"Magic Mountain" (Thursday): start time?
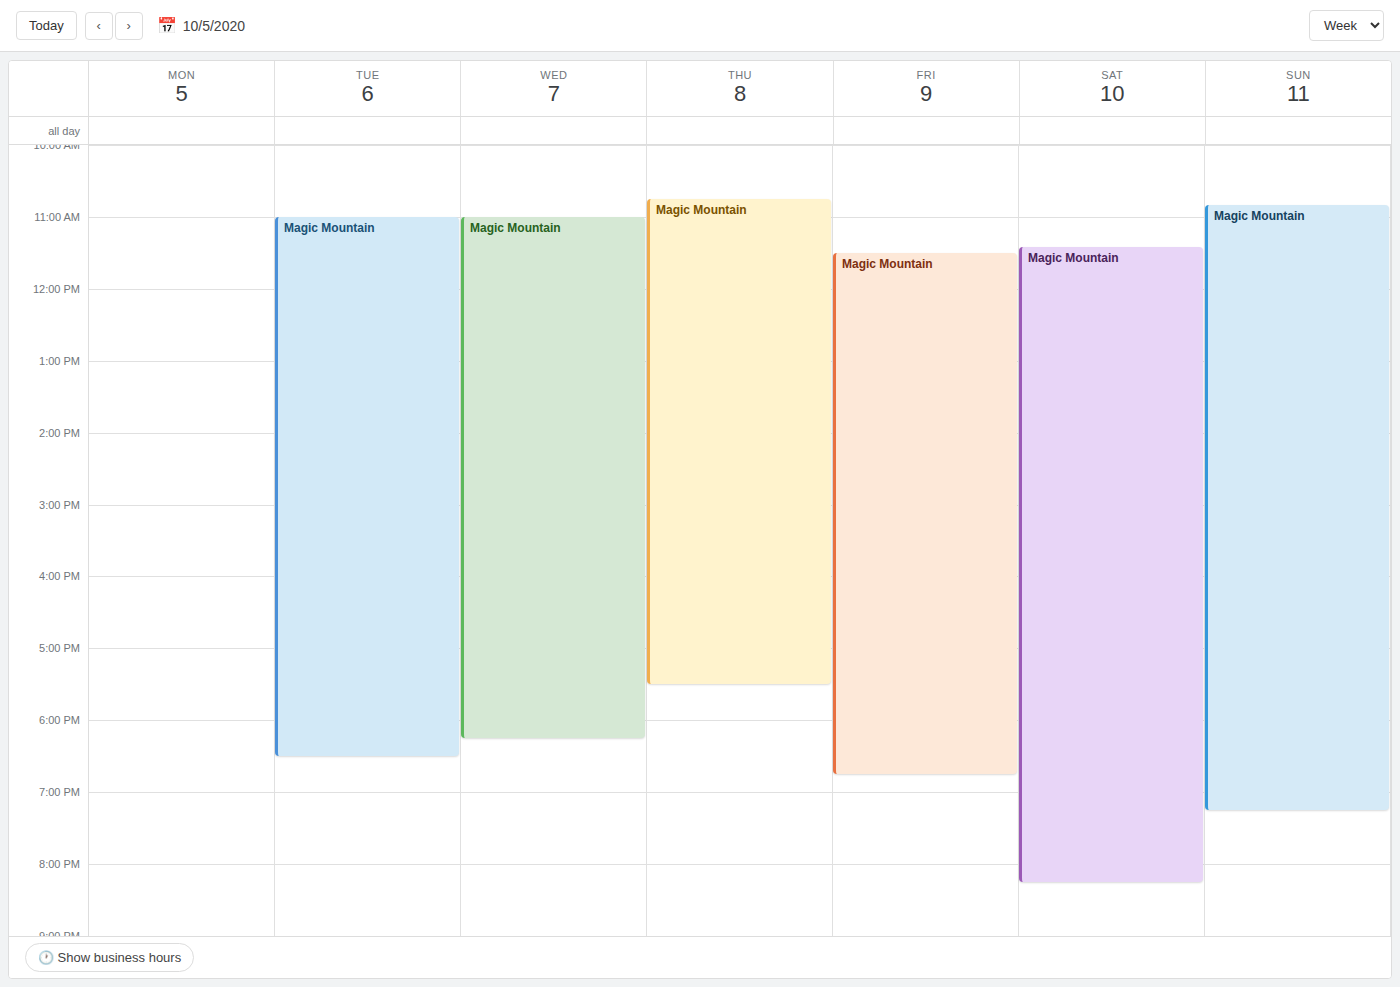
10:45 AM